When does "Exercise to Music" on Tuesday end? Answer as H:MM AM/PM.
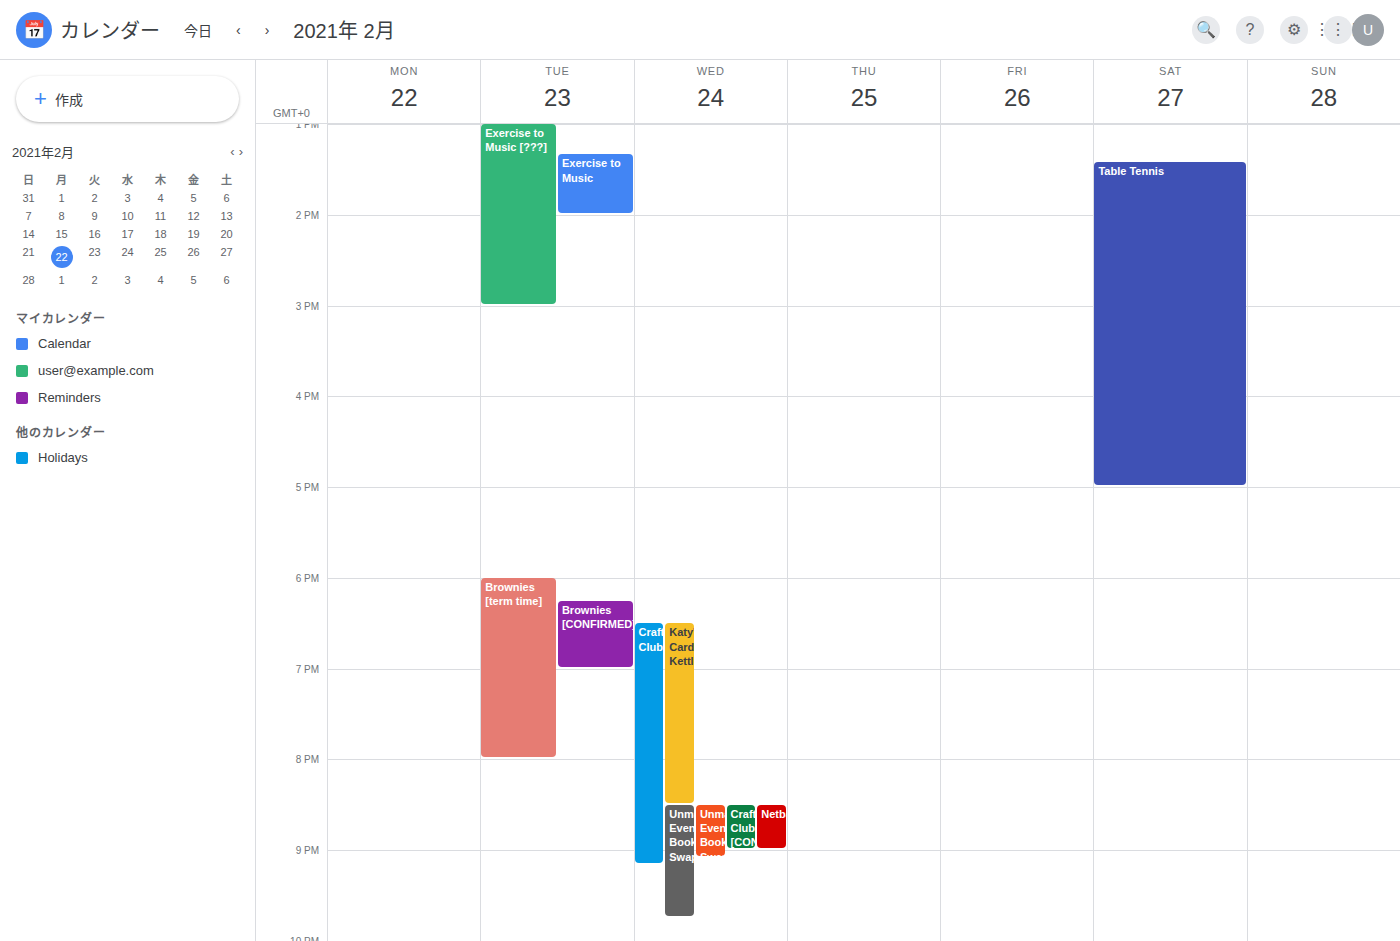
2:00 PM